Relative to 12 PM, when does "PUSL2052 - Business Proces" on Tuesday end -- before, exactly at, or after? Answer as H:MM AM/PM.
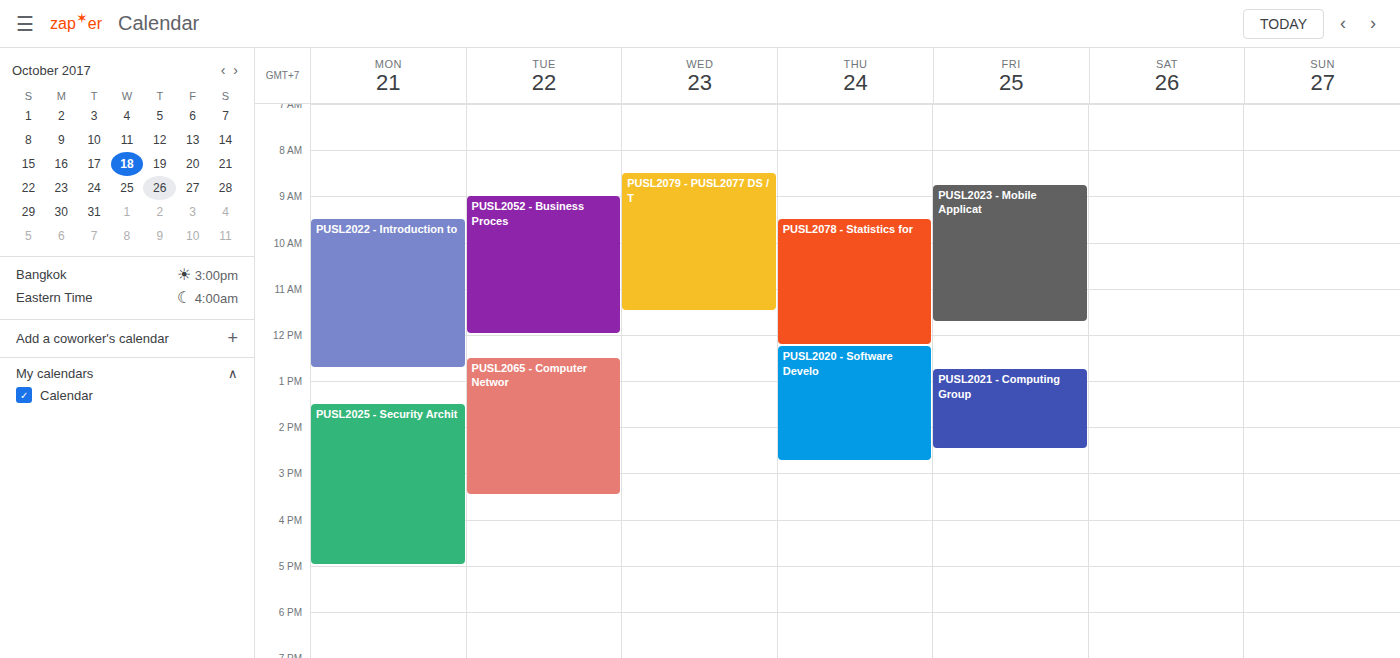
12:00 PM -- exactly at 12 PM, on the 12 PM line.